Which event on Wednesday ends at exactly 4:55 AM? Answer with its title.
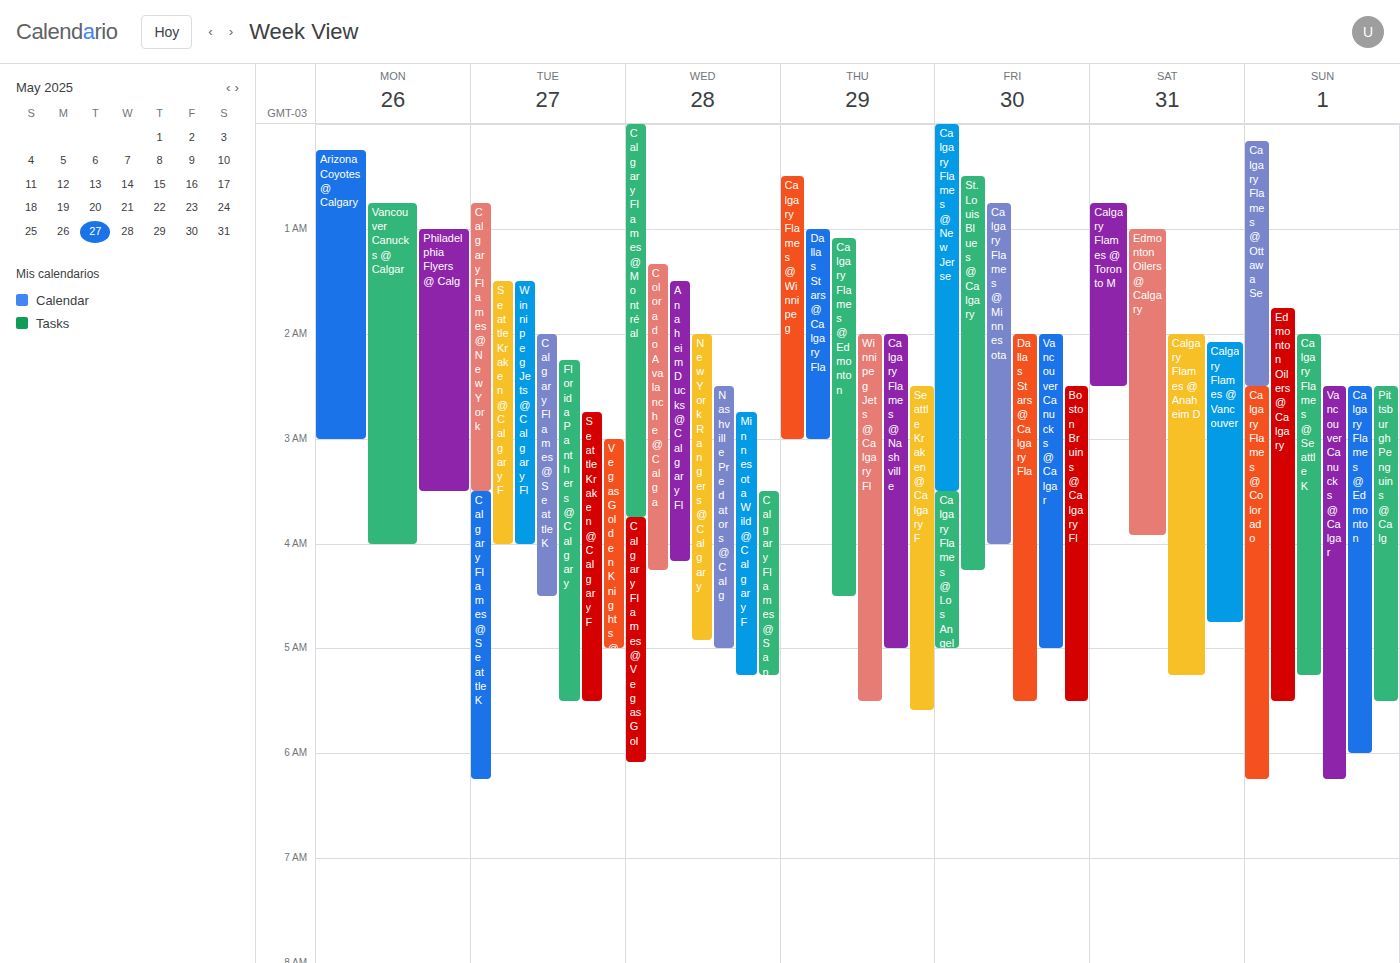
"New York Rangers @ Calgary"